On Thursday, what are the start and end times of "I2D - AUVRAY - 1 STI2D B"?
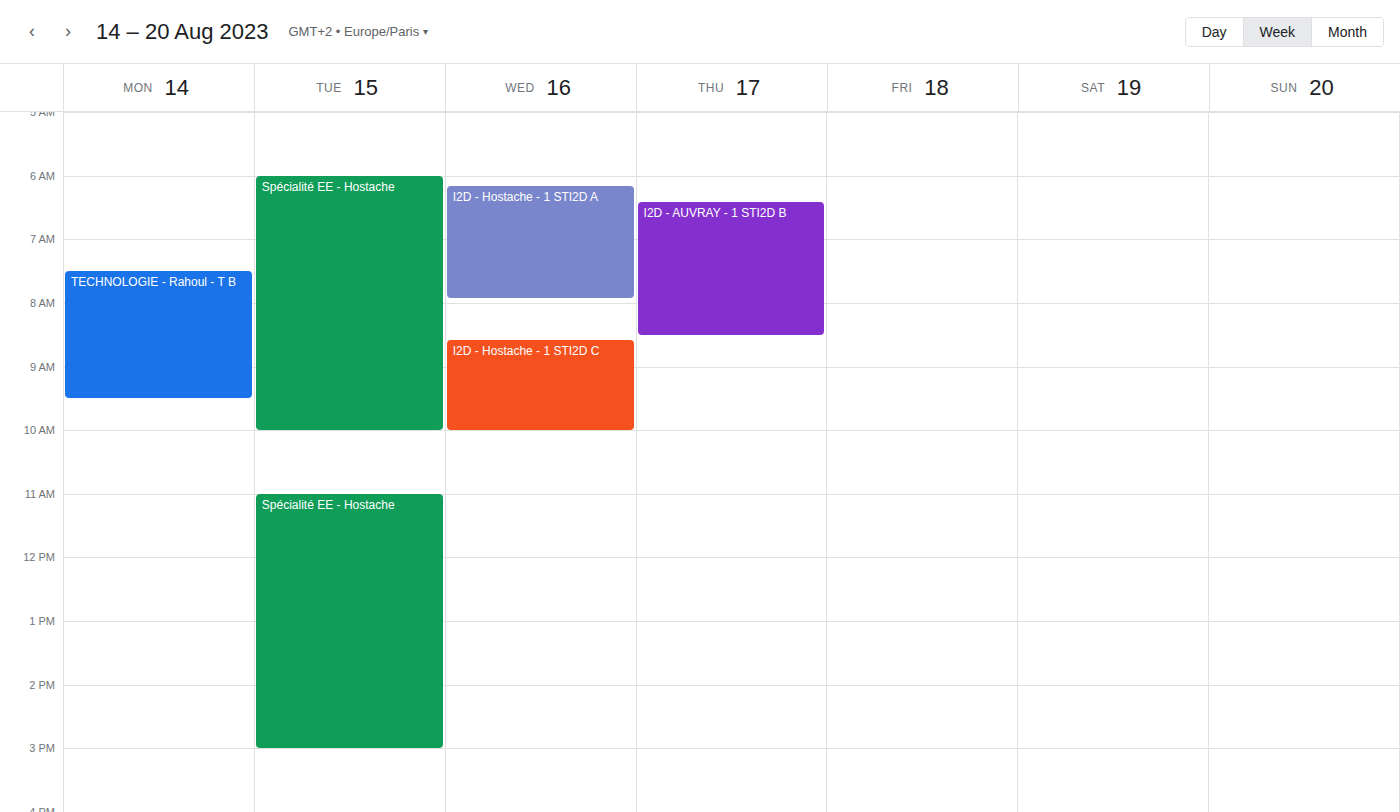
06:25 to 08:30